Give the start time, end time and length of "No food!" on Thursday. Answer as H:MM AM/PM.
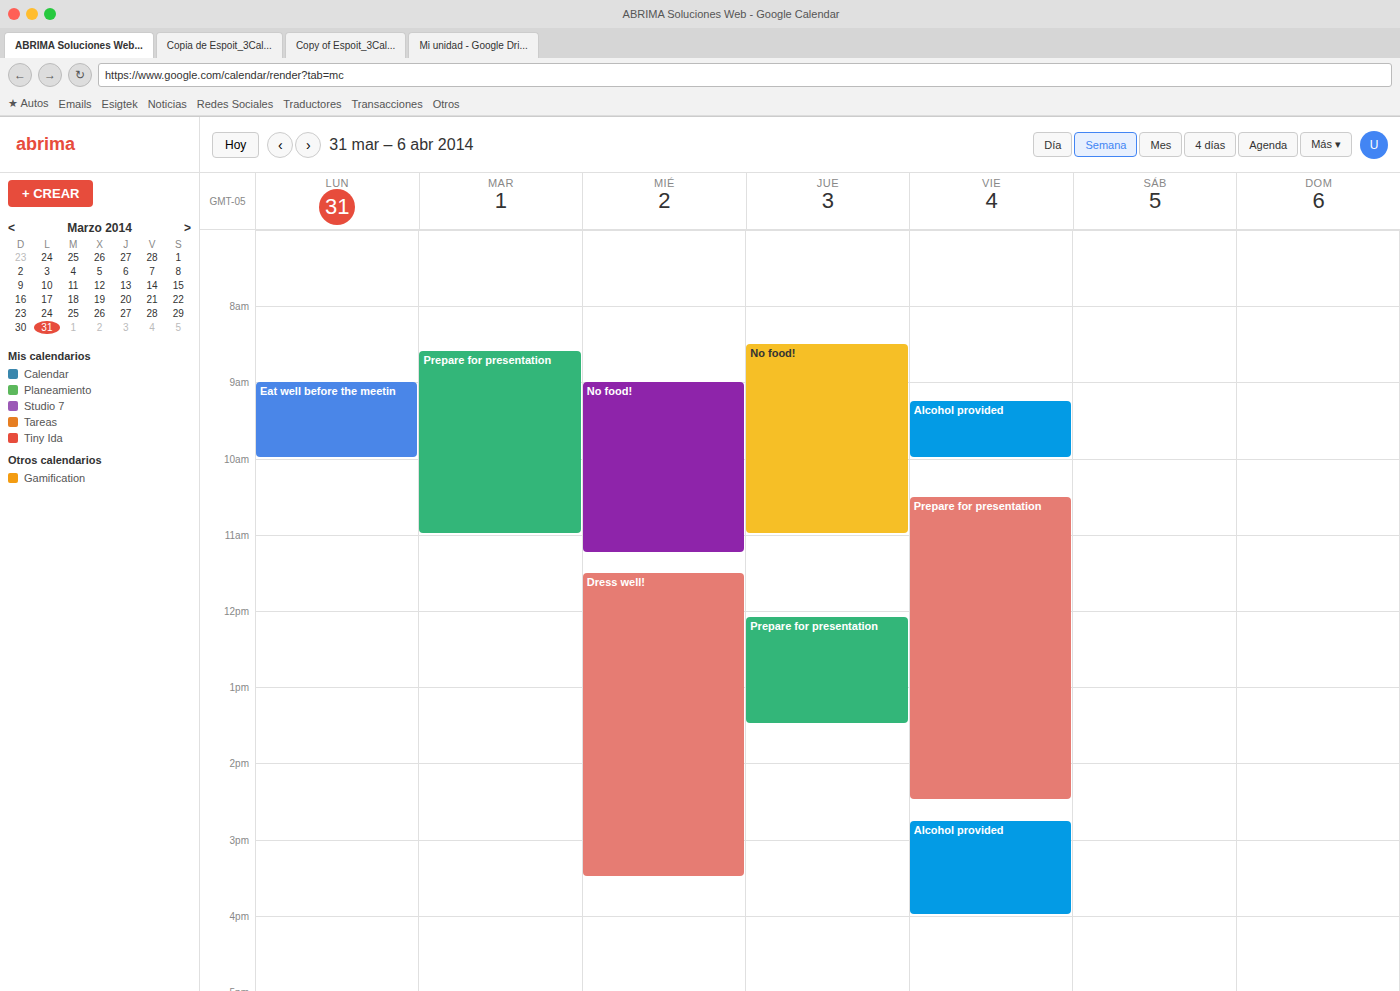
8:30 AM to 11:00 AM, 2 hours 30 minutes